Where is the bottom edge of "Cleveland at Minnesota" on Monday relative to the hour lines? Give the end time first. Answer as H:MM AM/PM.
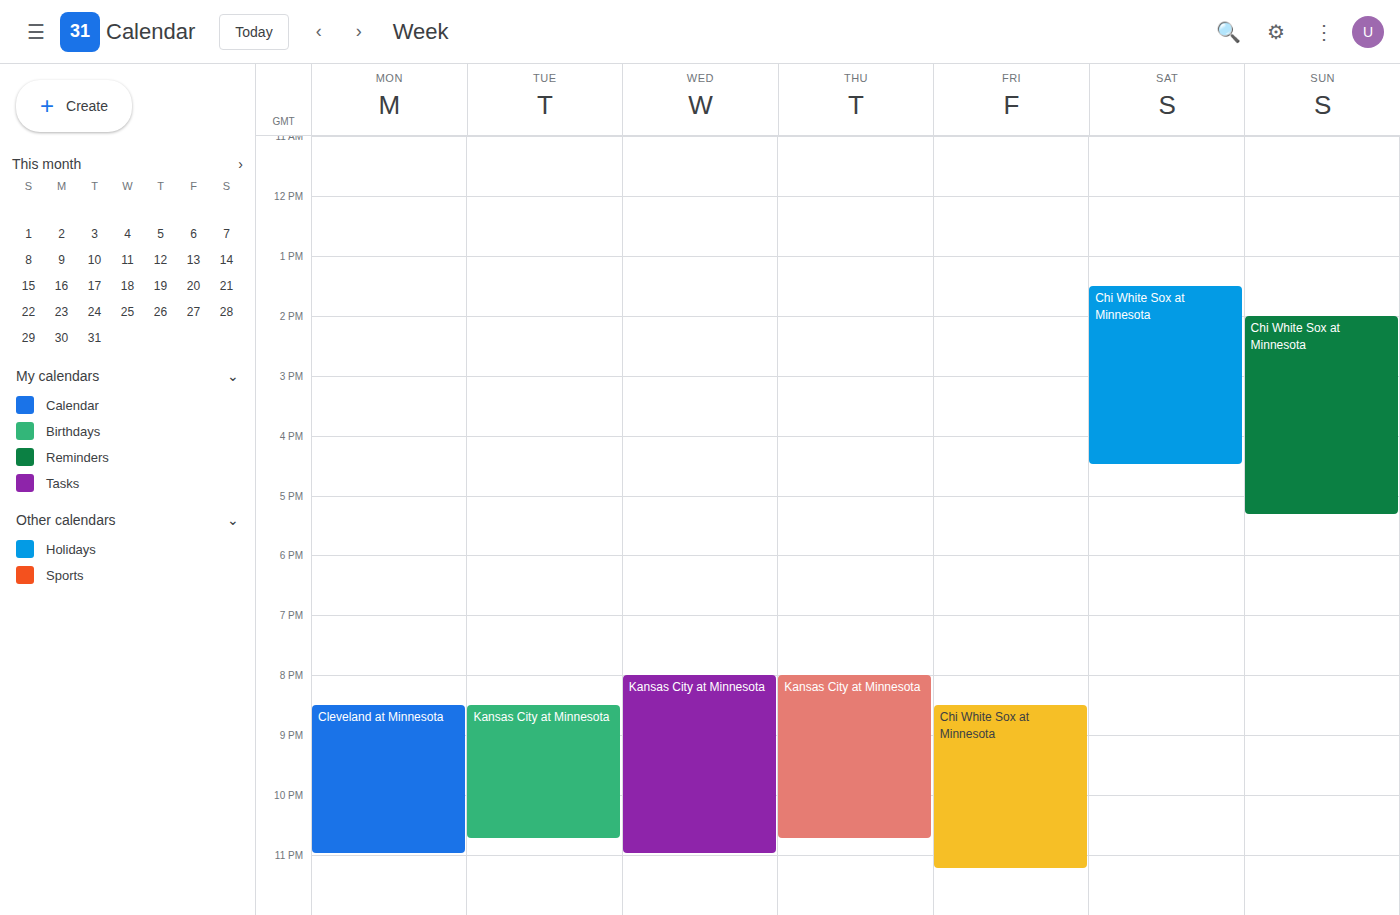
11:00 PM -- exactly on the 11 PM line.